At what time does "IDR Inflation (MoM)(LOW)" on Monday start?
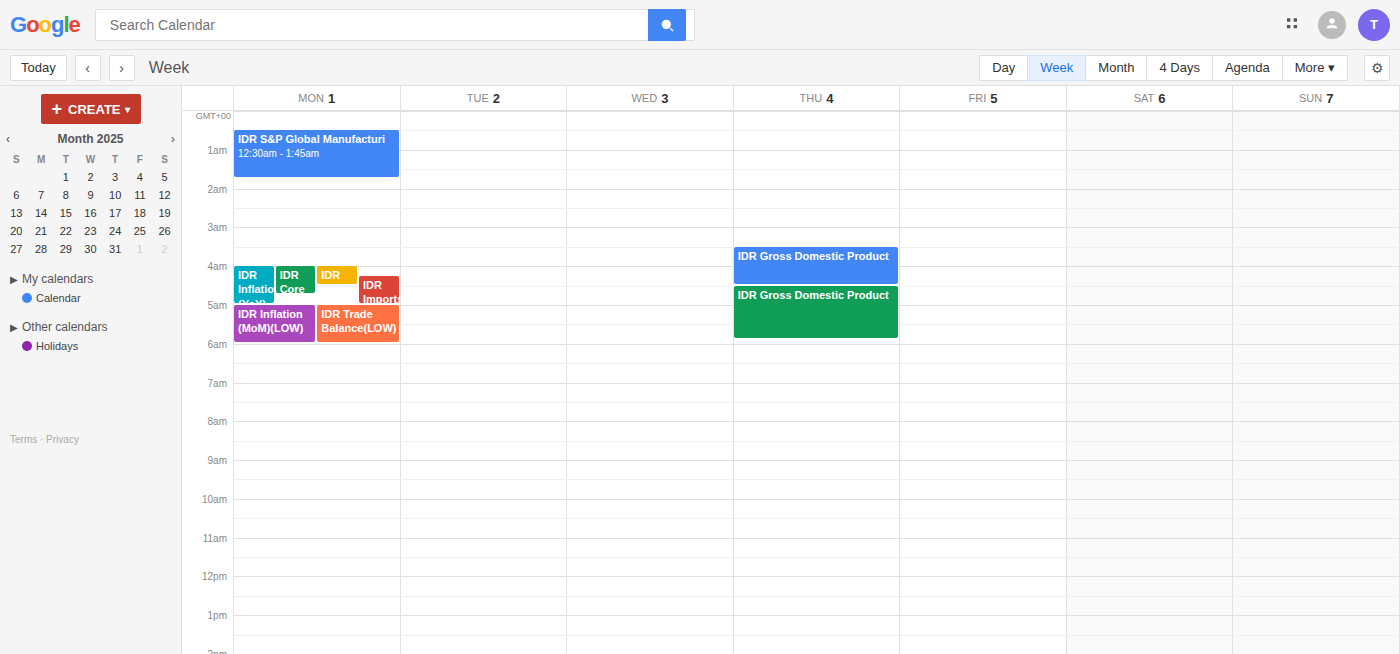
5:00 AM